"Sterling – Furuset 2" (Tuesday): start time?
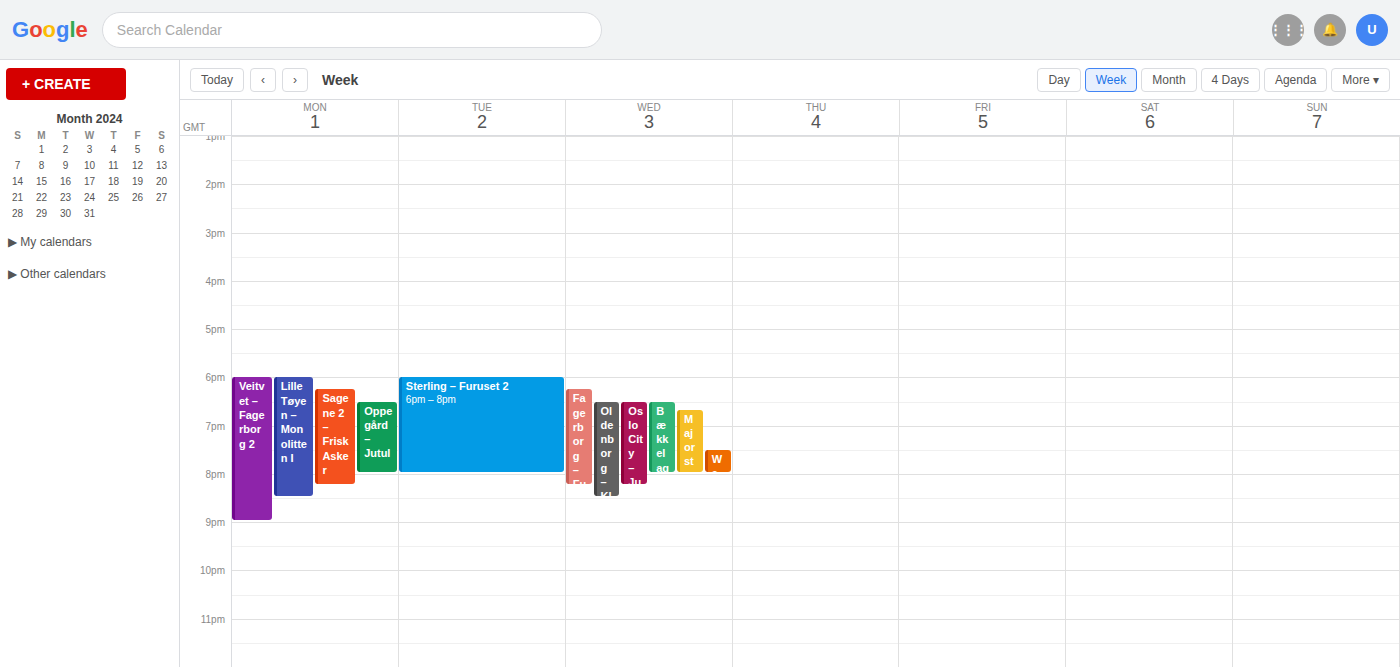
6:00 PM